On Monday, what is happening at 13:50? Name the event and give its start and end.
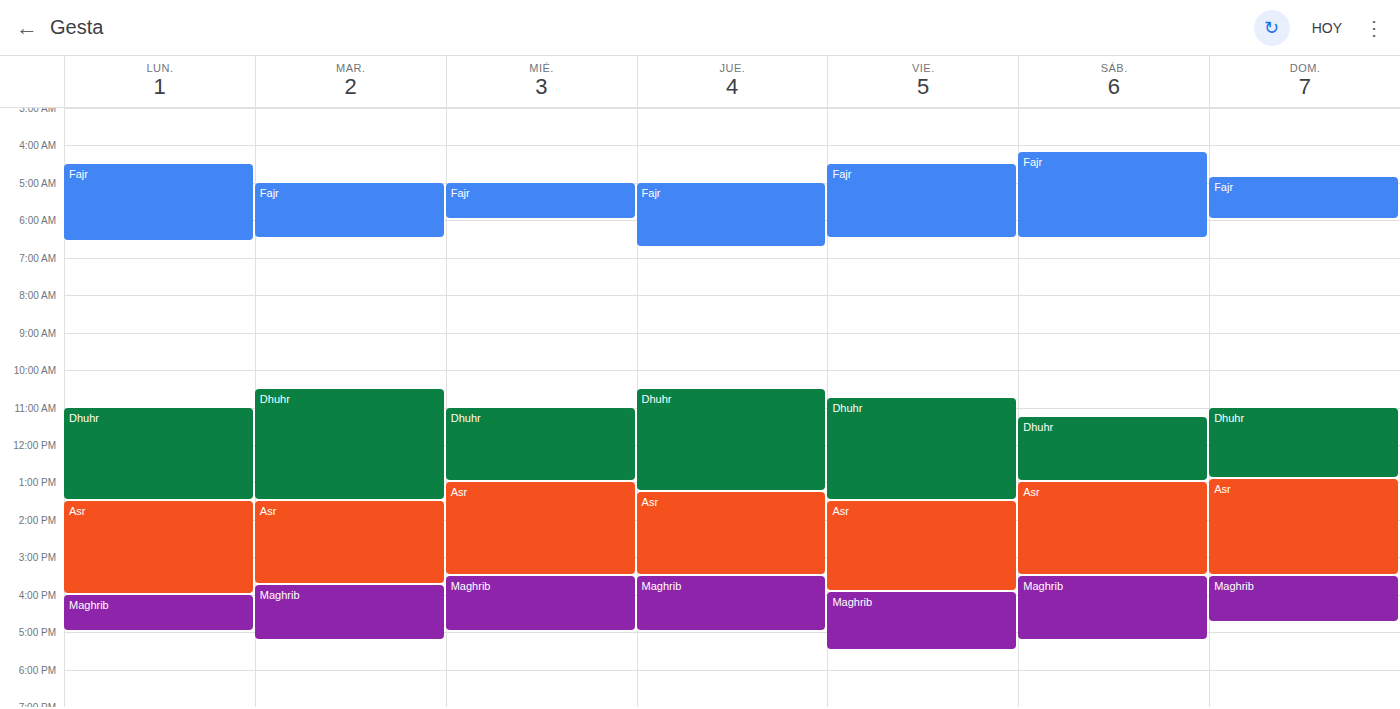
"Asr", 13:30 to 16:00